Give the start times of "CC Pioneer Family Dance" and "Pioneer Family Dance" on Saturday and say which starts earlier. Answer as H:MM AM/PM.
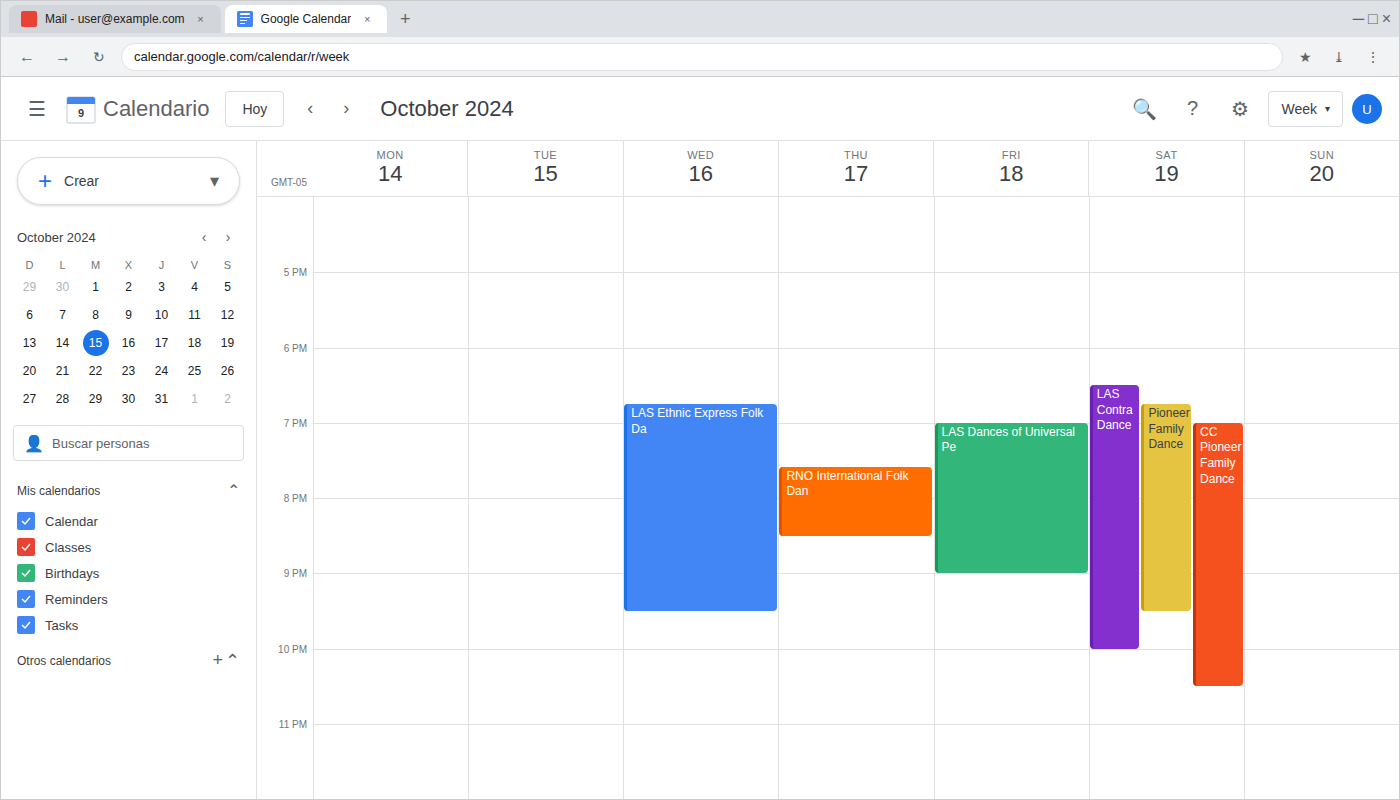
"Pioneer Family Dance" 6:45 PM; "CC Pioneer Family Dance" 7:00 PM.